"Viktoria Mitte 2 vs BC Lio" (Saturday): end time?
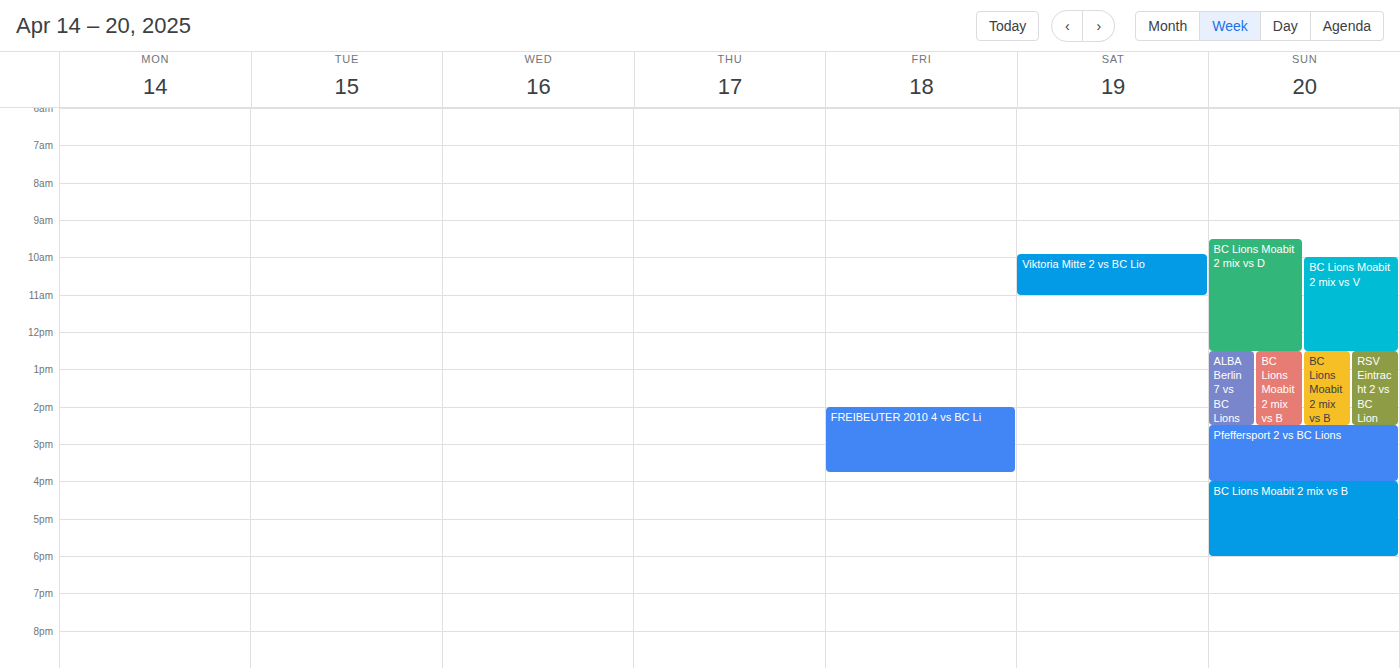
11:00 AM